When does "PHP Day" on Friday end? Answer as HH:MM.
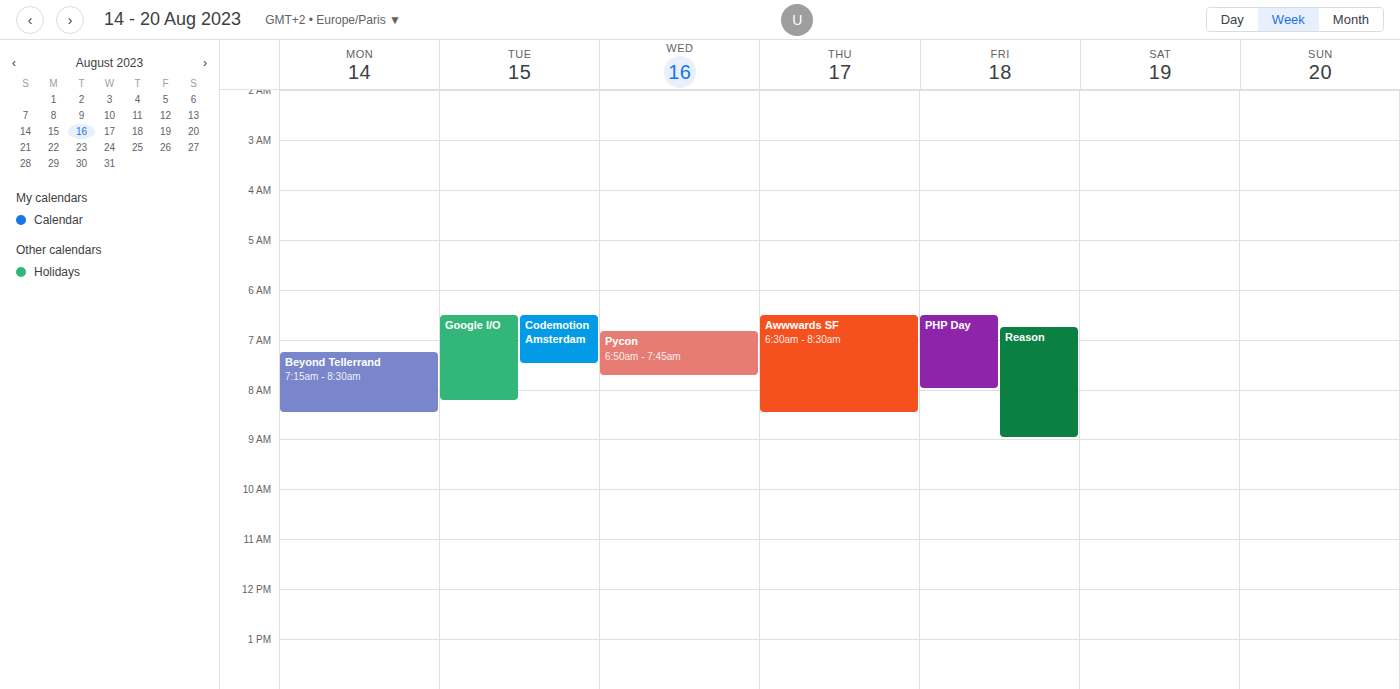
08:00